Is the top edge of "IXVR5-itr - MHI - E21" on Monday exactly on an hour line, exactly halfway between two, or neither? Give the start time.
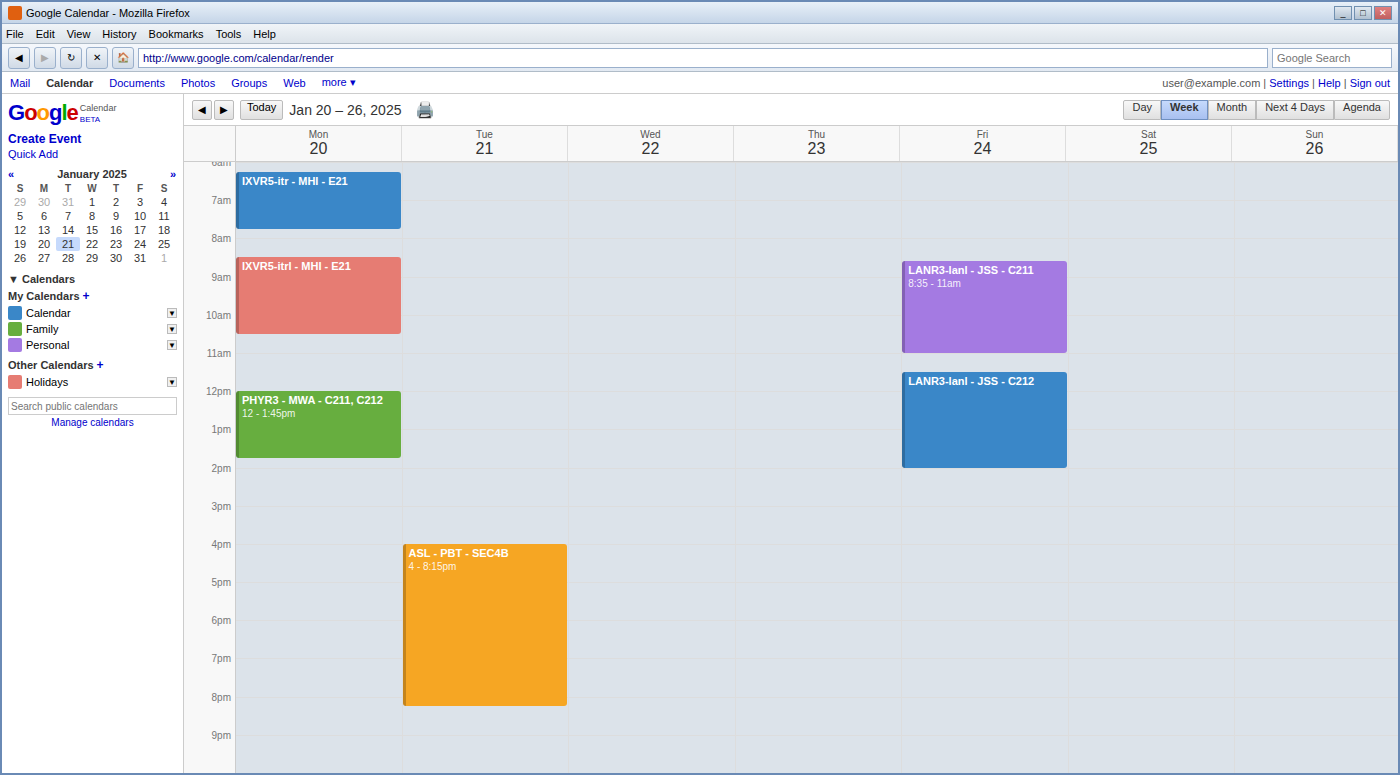
6:15 AM -- neither: a quarter of the way from the 6 AM line to the 7 AM line.